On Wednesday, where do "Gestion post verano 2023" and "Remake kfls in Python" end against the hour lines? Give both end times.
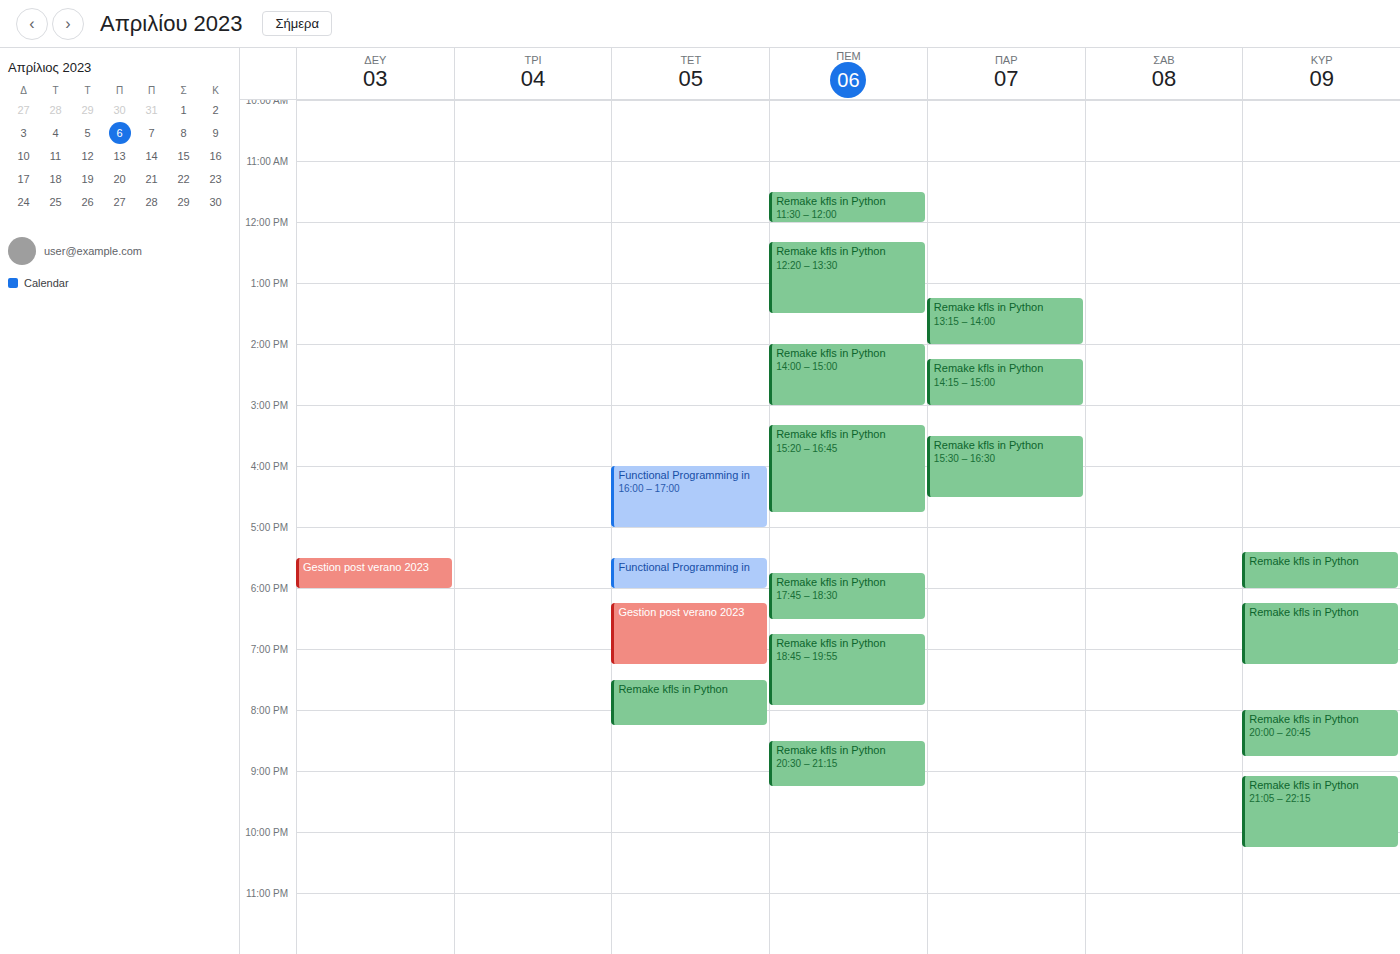
"Gestion post verano 2023": 7:15 PM, neither: a quarter of the way from the 7 PM line to the 8 PM line. "Remake kfls in Python": 8:15 PM, neither: a quarter of the way from the 8 PM line to the 9 PM line.